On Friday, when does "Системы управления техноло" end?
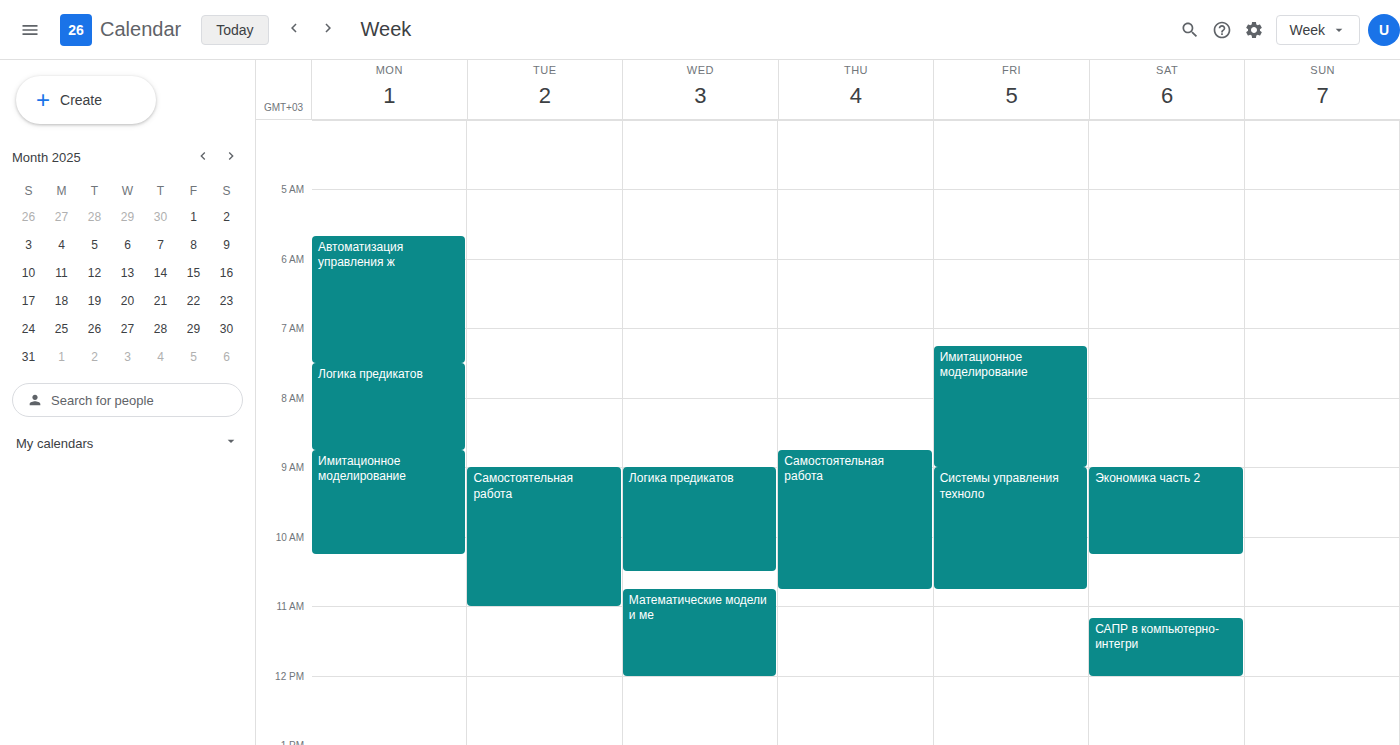
10:45